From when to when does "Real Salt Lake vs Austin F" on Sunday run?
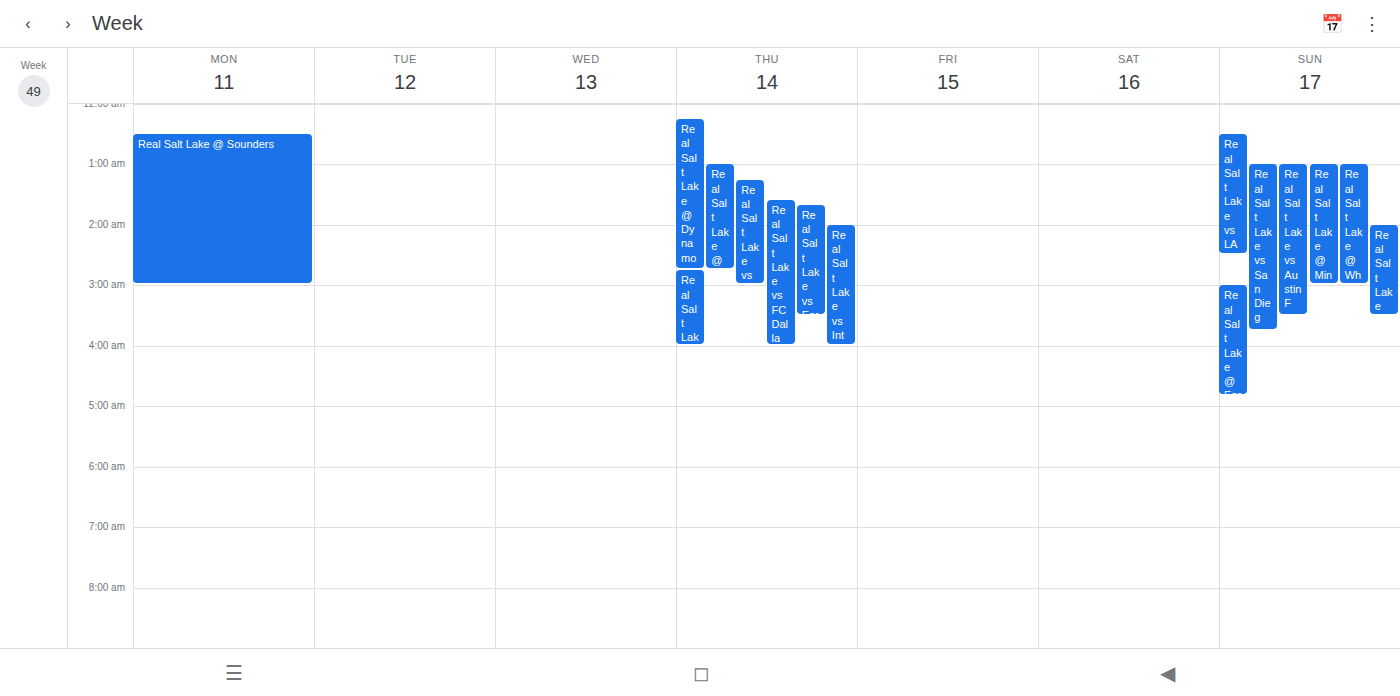
1:00 AM to 3:30 AM